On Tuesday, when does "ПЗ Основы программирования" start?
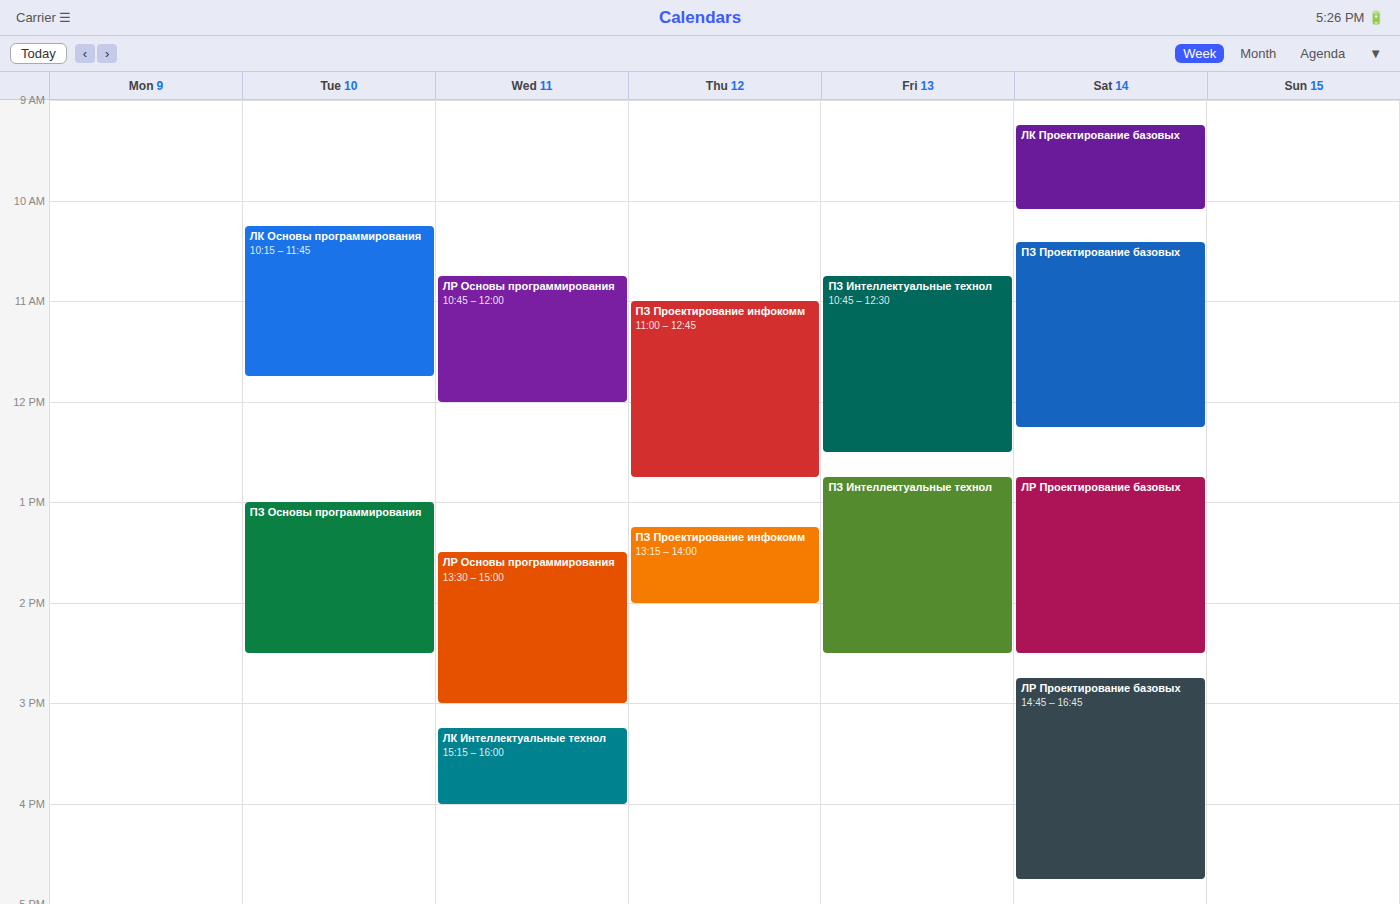
1:00 PM